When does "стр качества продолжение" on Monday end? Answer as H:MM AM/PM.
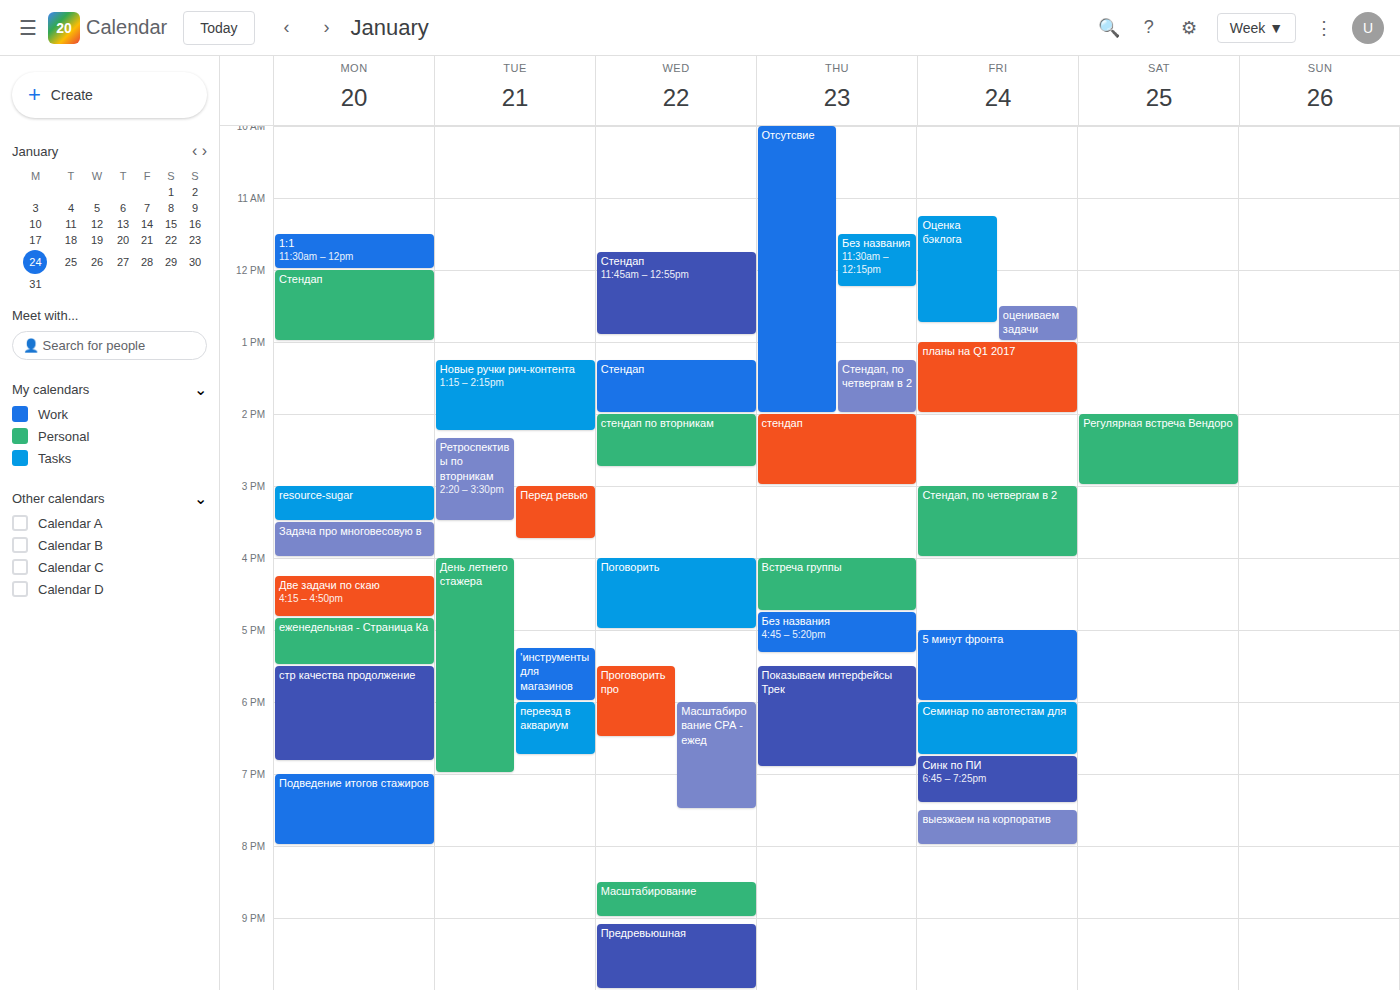
6:50 PM